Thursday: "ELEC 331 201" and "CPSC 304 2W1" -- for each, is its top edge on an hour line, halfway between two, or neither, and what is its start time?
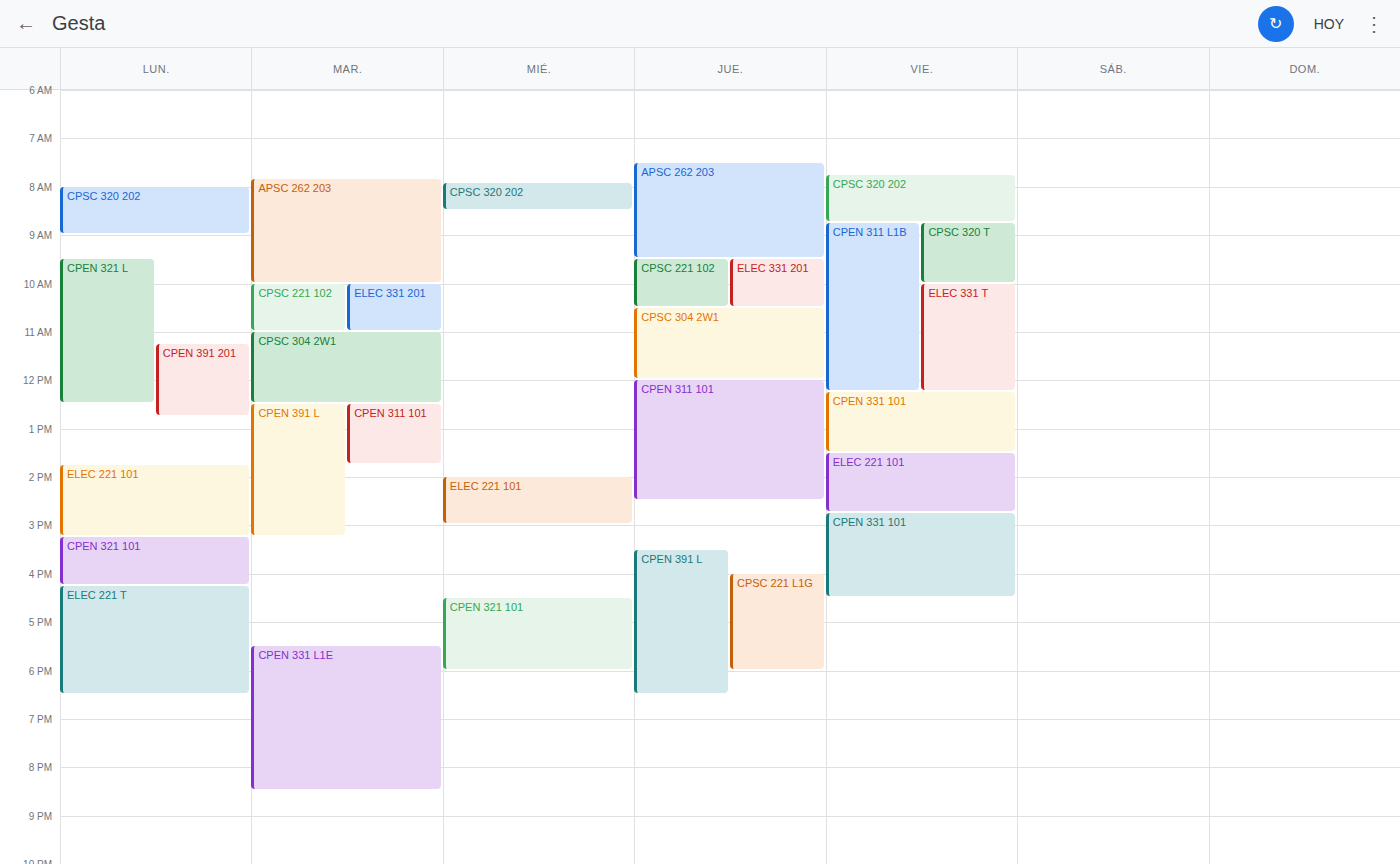
"ELEC 331 201": 9:30 AM, halfway between the 9 AM and 10 AM lines. "CPSC 304 2W1": 10:30 AM, halfway between the 10 AM and 11 AM lines.